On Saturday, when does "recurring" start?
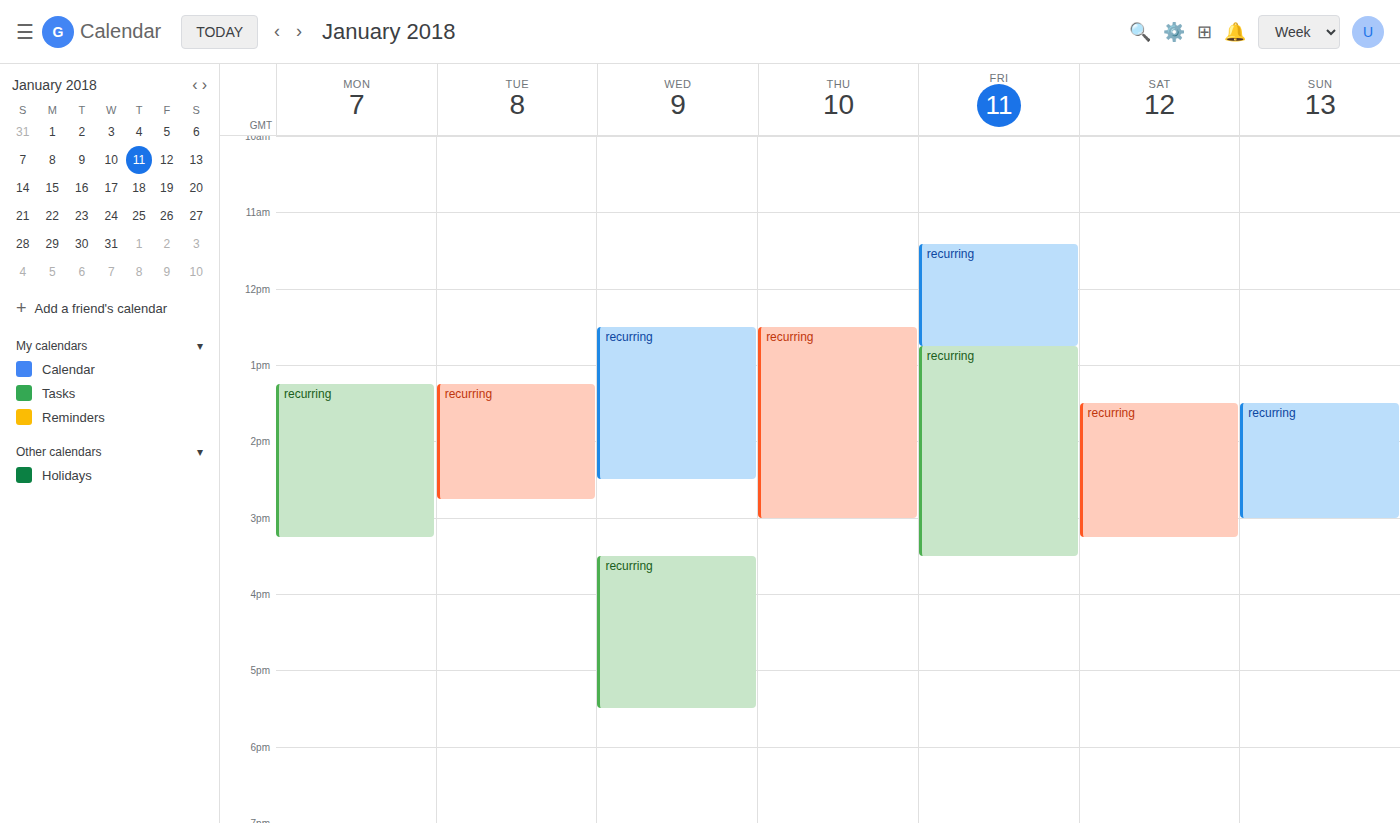
13:30